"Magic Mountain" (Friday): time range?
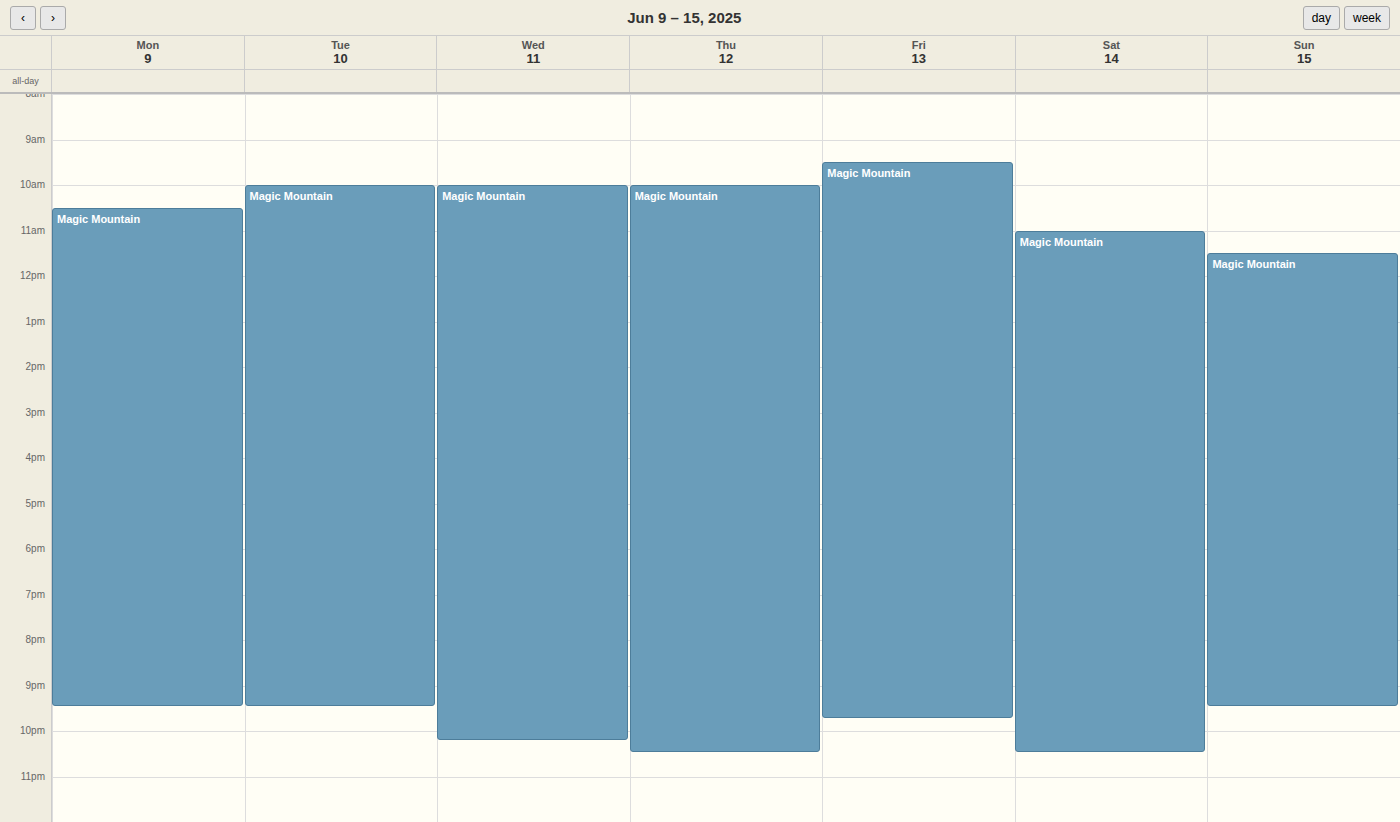
9:30 AM to 9:45 PM